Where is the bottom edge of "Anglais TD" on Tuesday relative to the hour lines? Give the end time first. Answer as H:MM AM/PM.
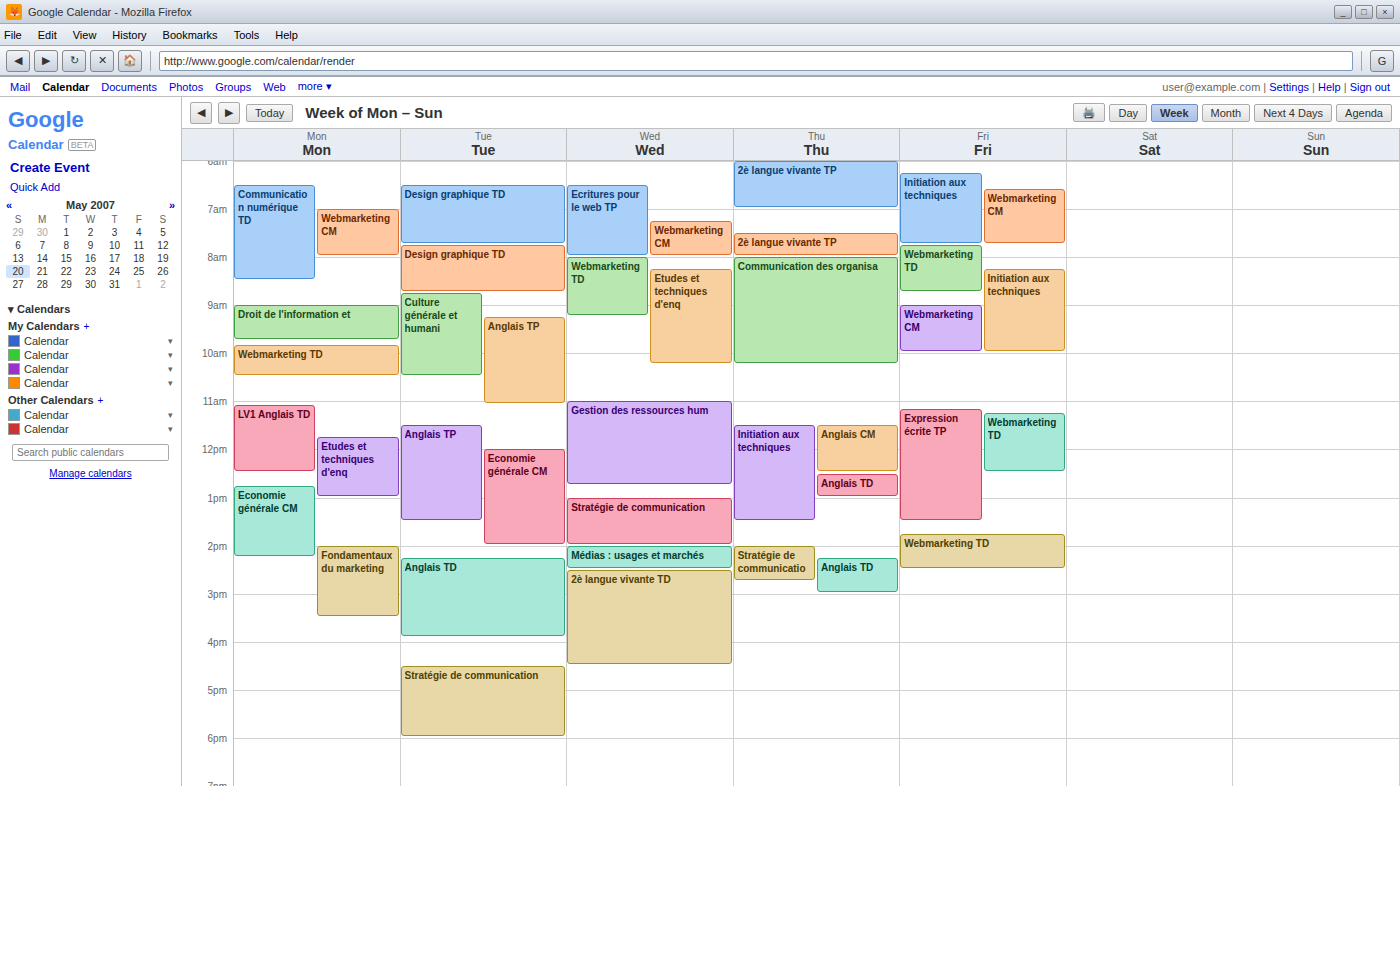
3:55 PM -- neither: 55 minutes below the 3 PM line and 5 minutes above the 4 PM line.